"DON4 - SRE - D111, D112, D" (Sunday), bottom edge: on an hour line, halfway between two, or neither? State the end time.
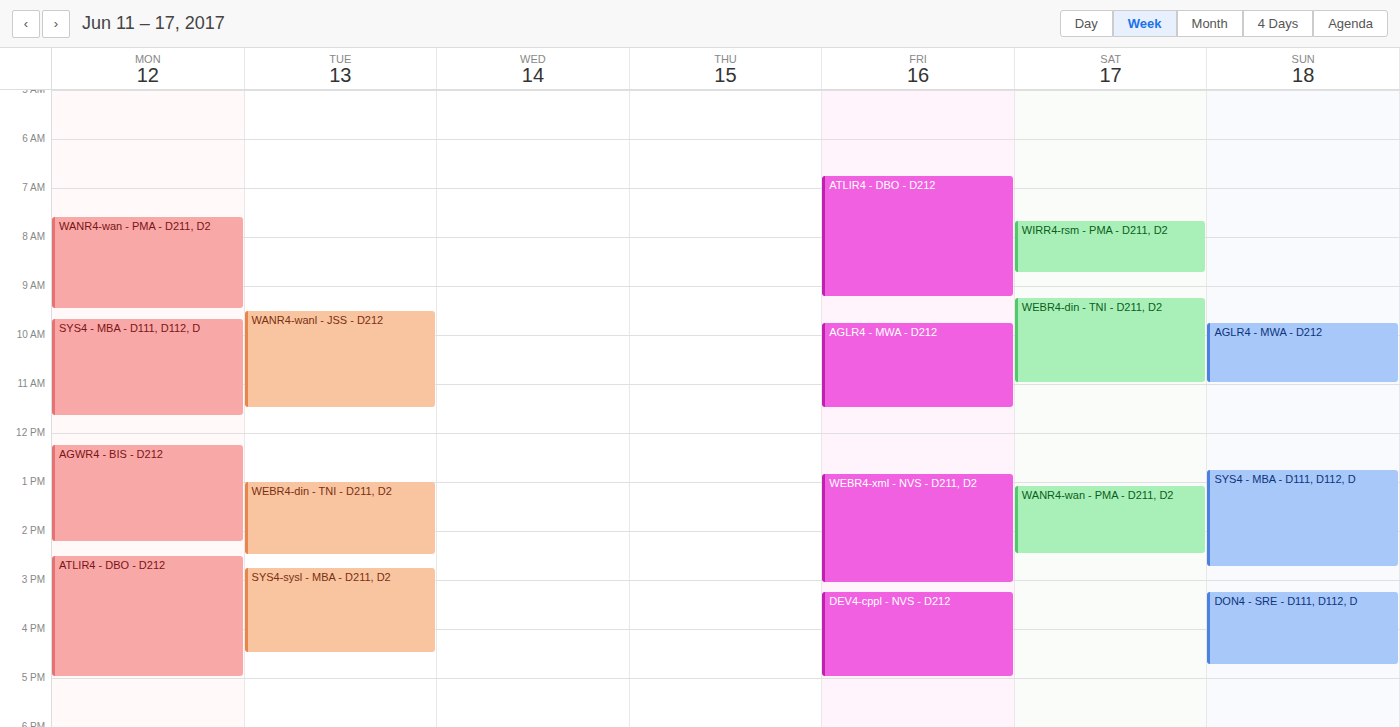
4:45 PM -- neither: three quarters of the way from the 4 PM line to the 5 PM line.